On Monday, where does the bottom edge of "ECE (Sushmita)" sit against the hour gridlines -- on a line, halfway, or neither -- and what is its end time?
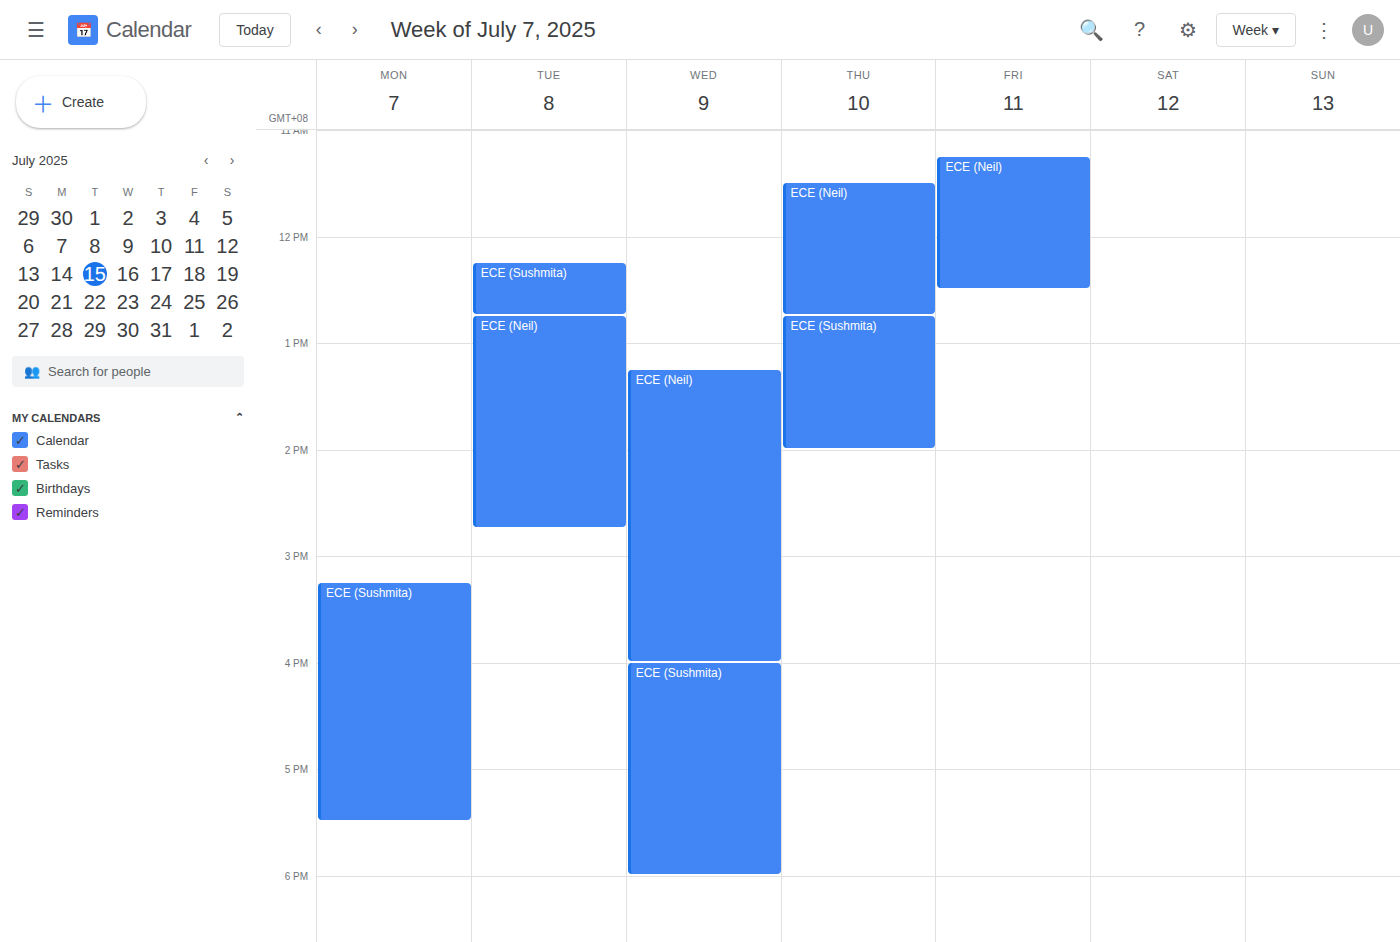
5:30 PM -- halfway between the 5 PM and 6 PM lines.